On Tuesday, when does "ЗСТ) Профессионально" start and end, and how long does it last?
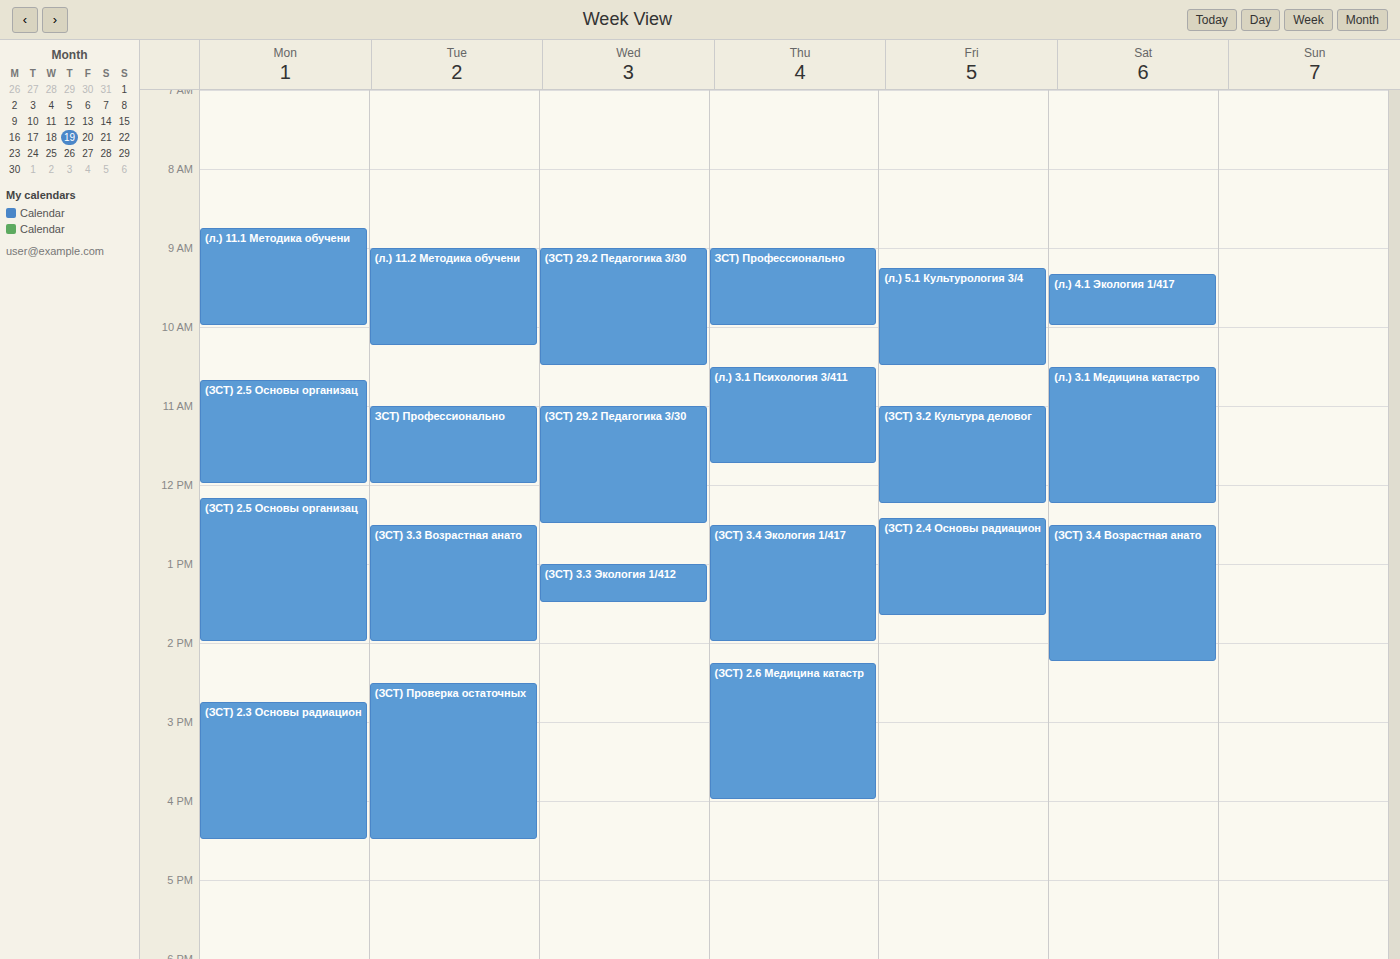
11:00 AM to 12:00 PM, 1 hour